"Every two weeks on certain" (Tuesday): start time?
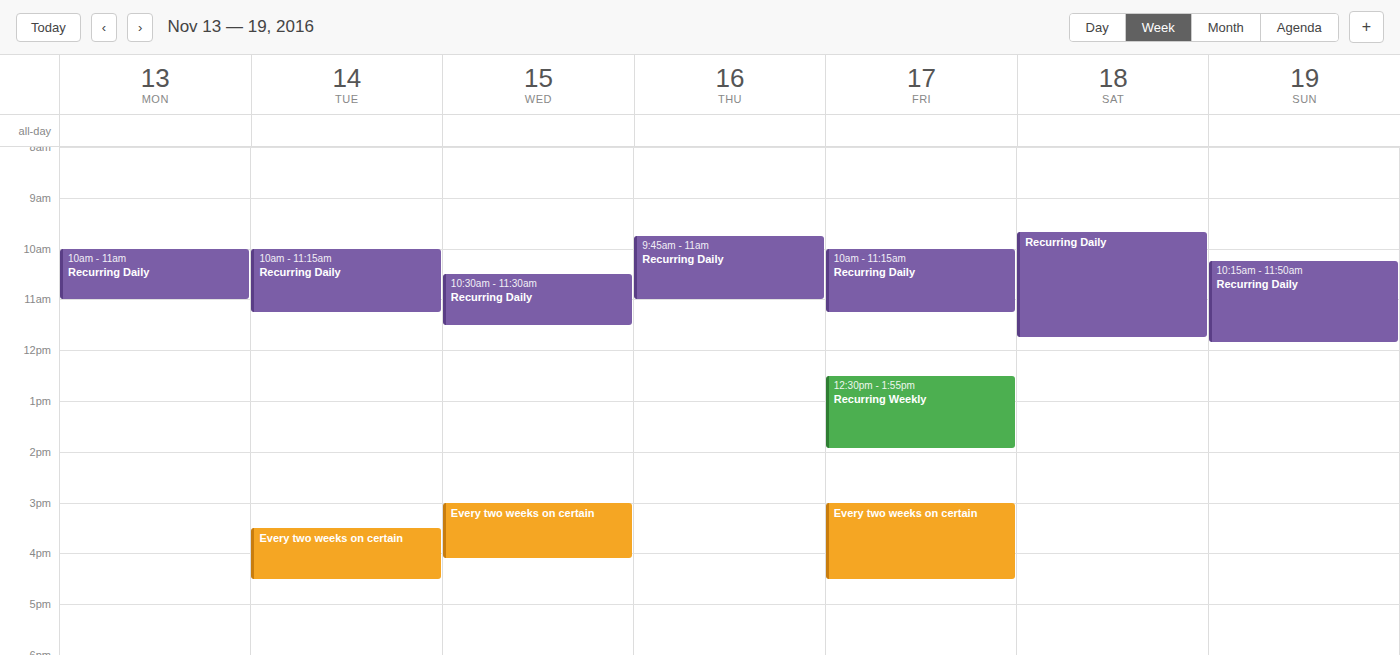
3:30 PM